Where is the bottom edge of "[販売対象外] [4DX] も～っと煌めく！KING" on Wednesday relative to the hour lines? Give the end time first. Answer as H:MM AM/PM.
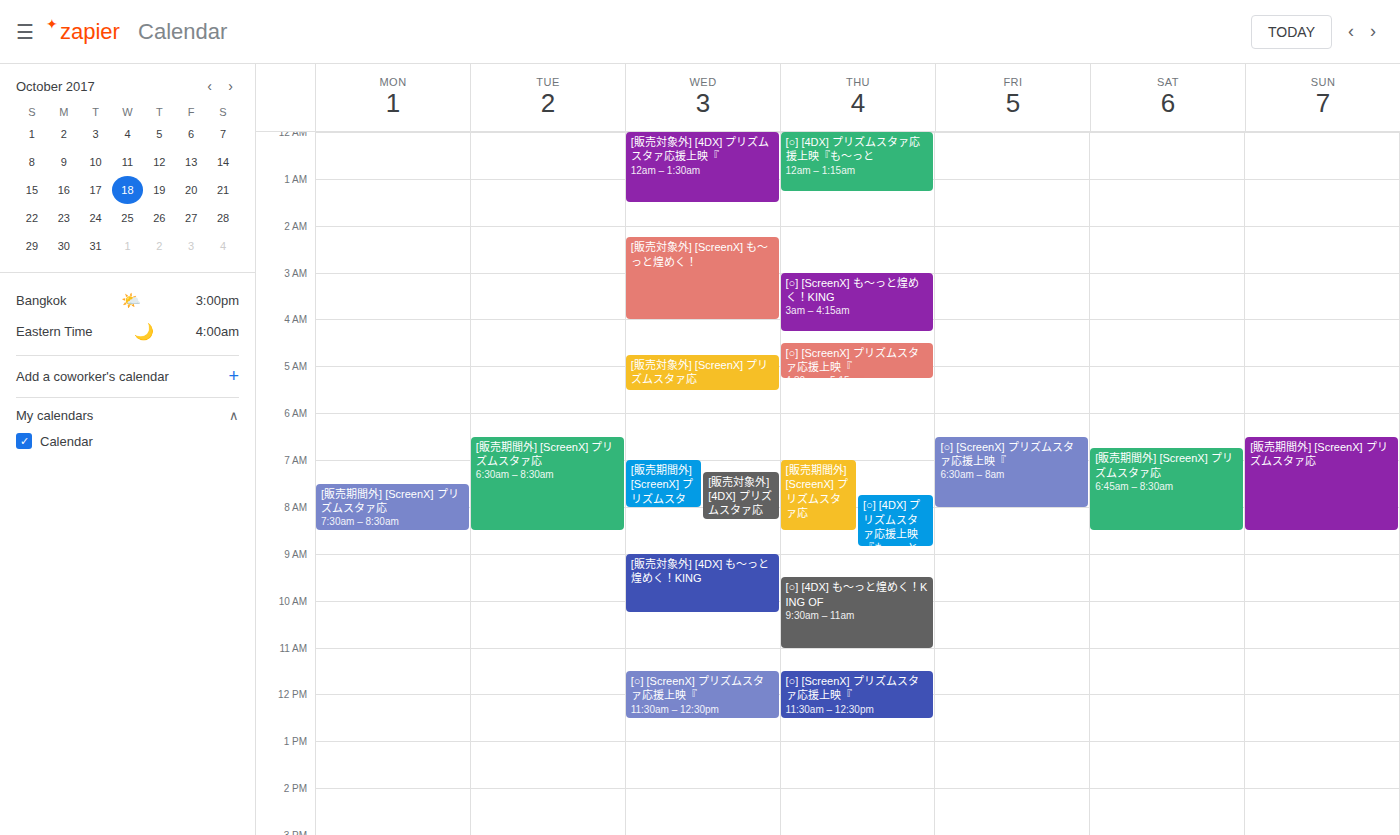
10:15 AM -- neither: a quarter of the way from the 10 AM line to the 11 AM line.